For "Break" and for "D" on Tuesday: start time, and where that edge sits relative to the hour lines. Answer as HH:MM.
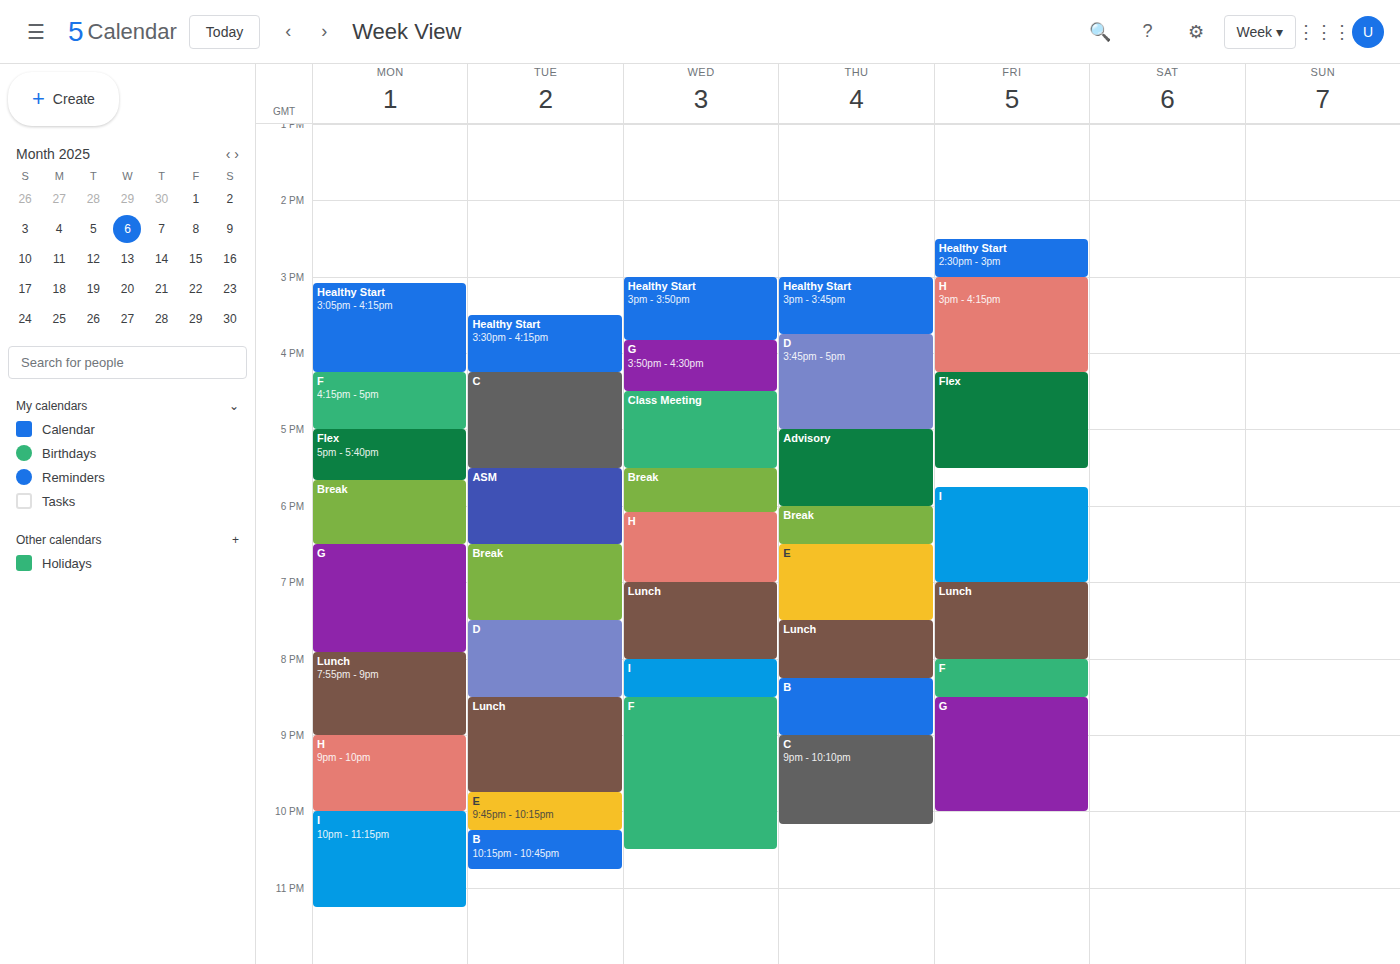
"Break": 18:30, halfway between the 18:00 and 19:00 lines. "D": 19:30, halfway between the 19:00 and 20:00 lines.